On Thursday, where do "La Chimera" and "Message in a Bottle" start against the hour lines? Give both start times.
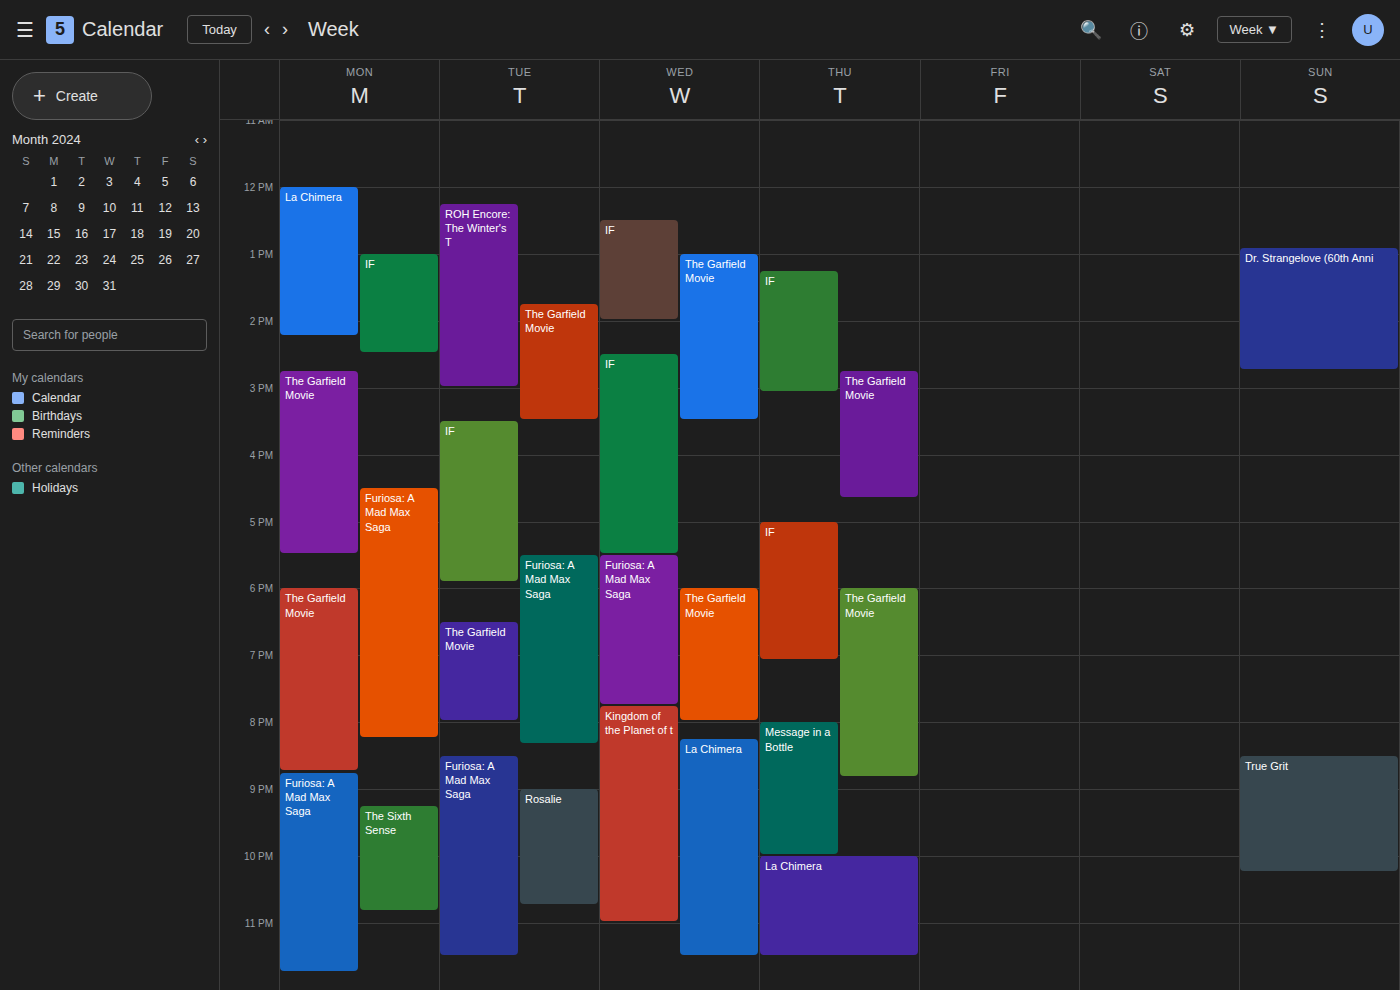
"La Chimera": 10:00 PM, exactly on the 10 PM line. "Message in a Bottle": 8:00 PM, exactly on the 8 PM line.